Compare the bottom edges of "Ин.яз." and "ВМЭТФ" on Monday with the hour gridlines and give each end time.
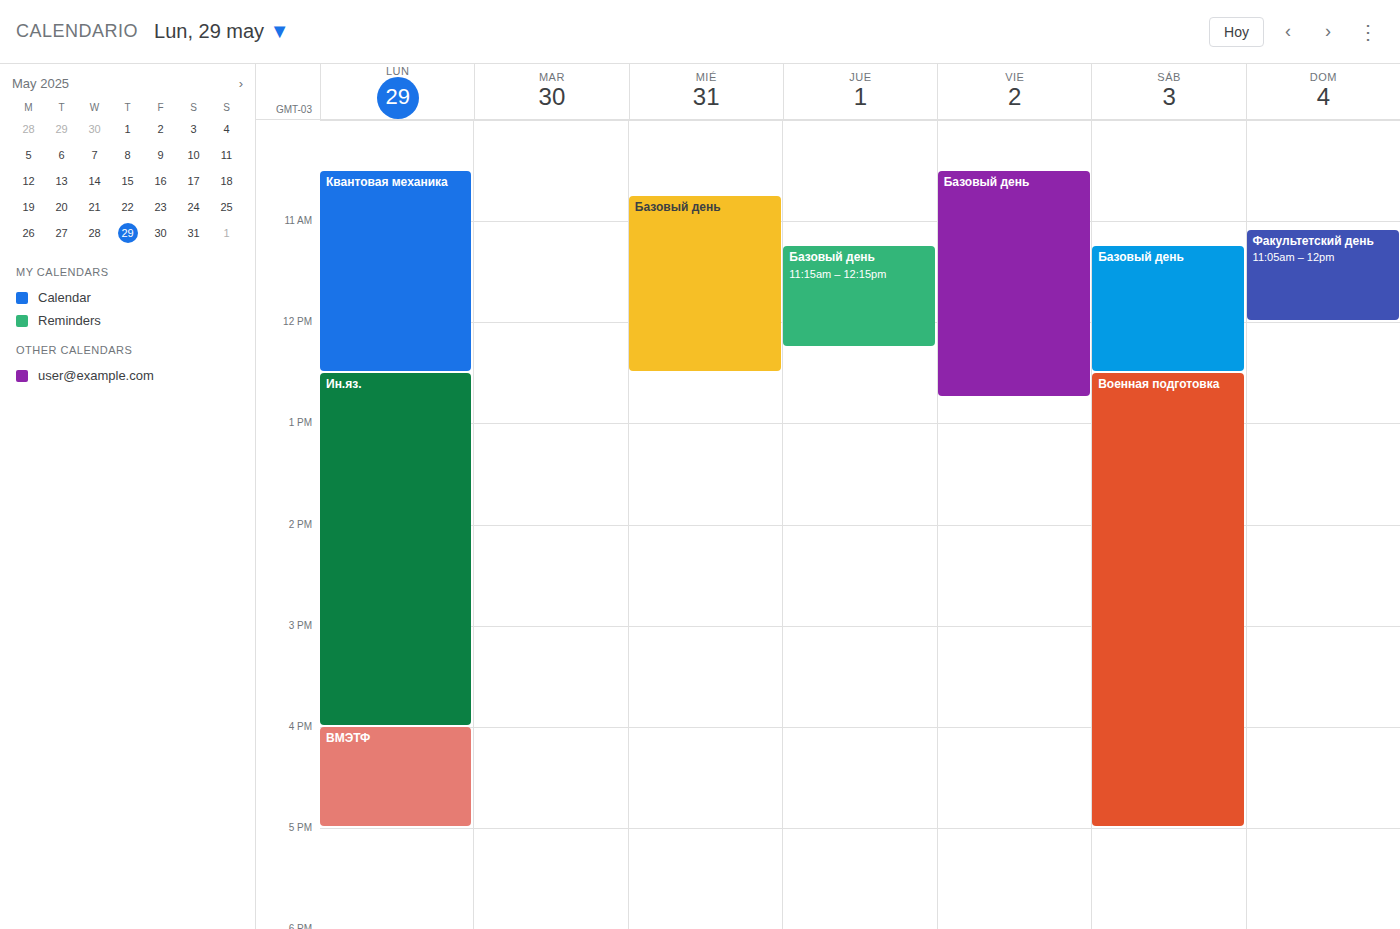
"Ин.яз.": 4:00 PM, exactly on the 4 PM line. "ВМЭТФ": 5:00 PM, exactly on the 5 PM line.